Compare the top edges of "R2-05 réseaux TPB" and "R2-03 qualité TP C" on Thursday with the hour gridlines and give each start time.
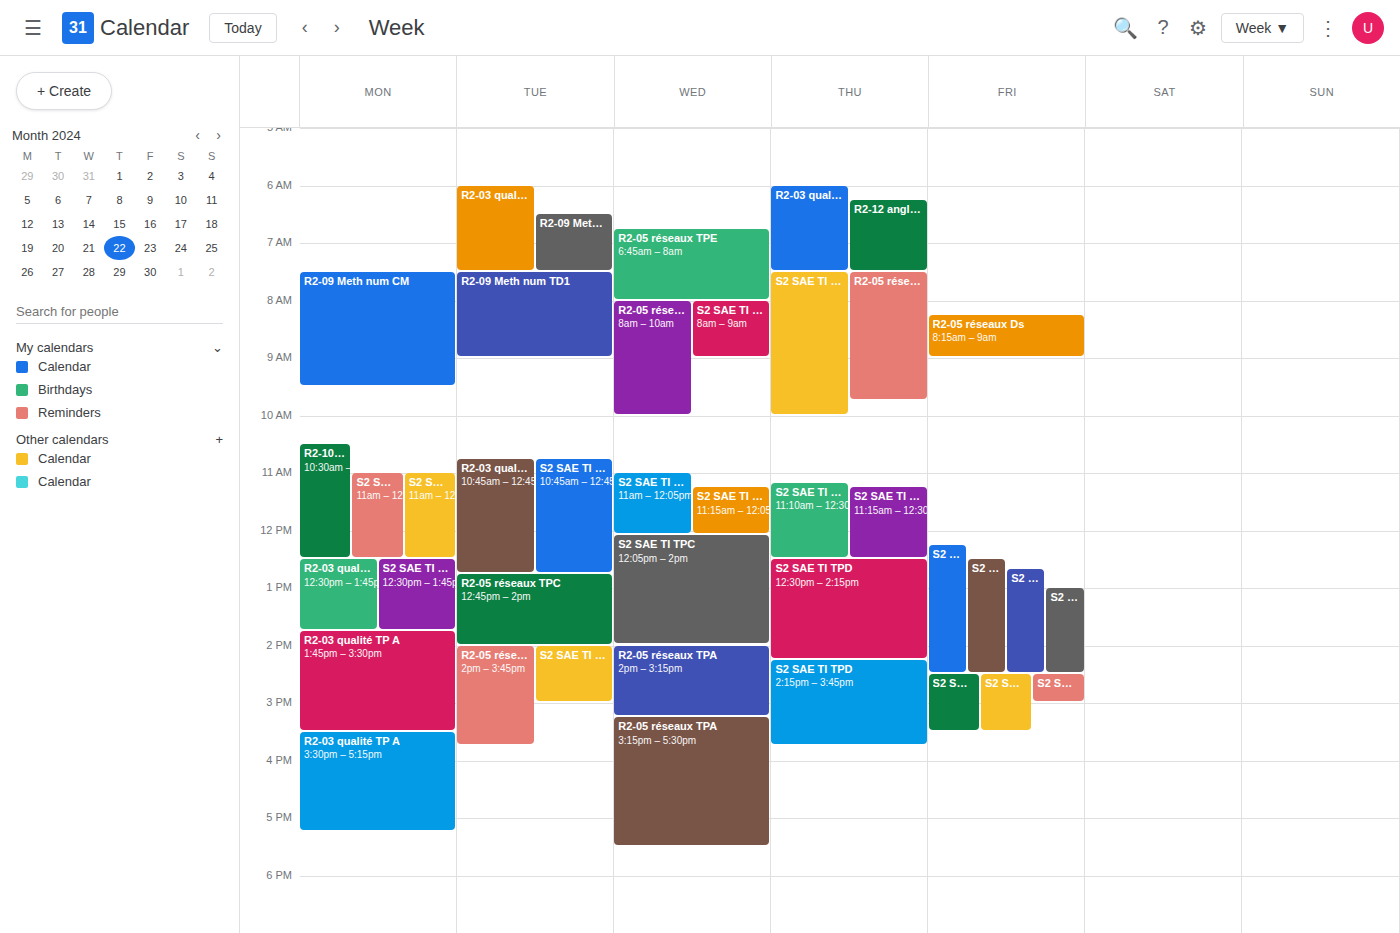
"R2-05 réseaux TPB": 7:30 AM, halfway between the 7 AM and 8 AM lines. "R2-03 qualité TP C": 6:00 AM, exactly on the 6 AM line.